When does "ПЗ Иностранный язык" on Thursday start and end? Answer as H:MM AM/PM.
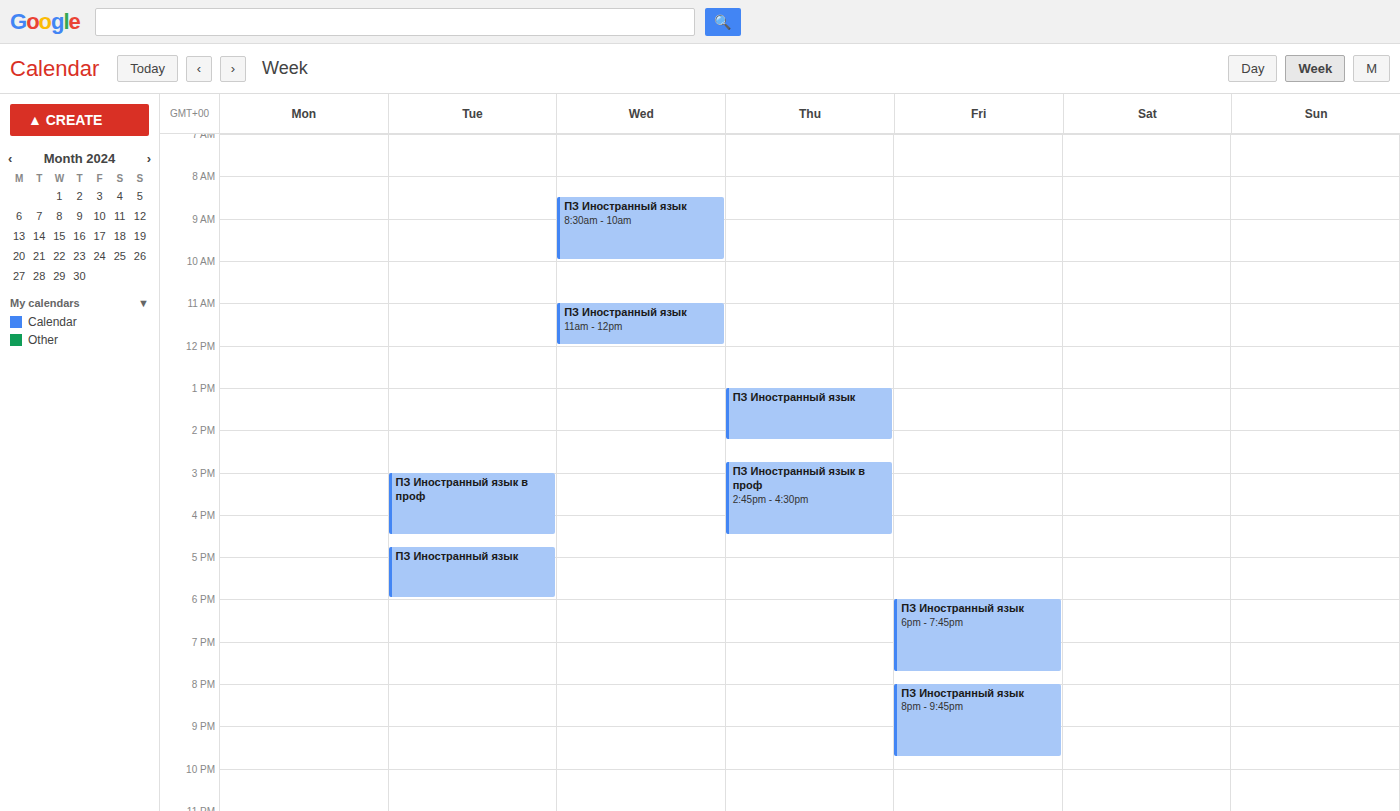
1:00 PM to 2:15 PM